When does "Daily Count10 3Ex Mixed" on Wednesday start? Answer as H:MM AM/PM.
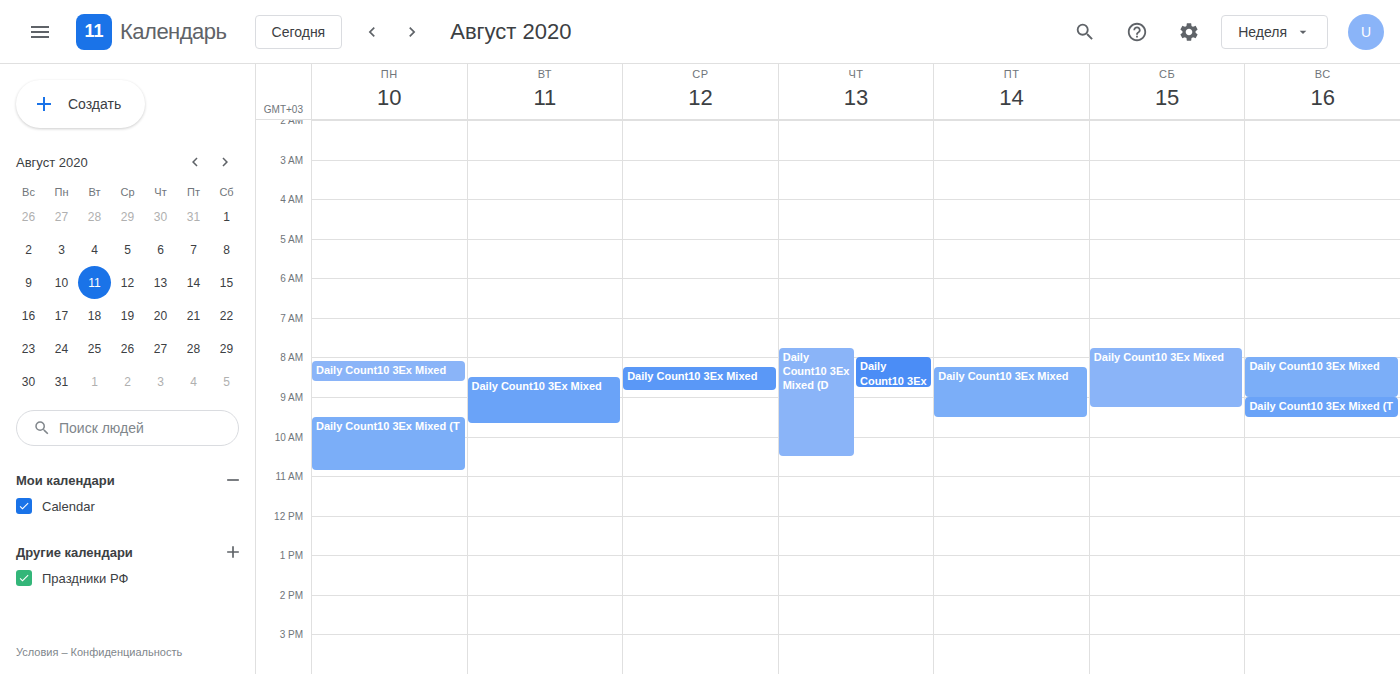
8:15 AM